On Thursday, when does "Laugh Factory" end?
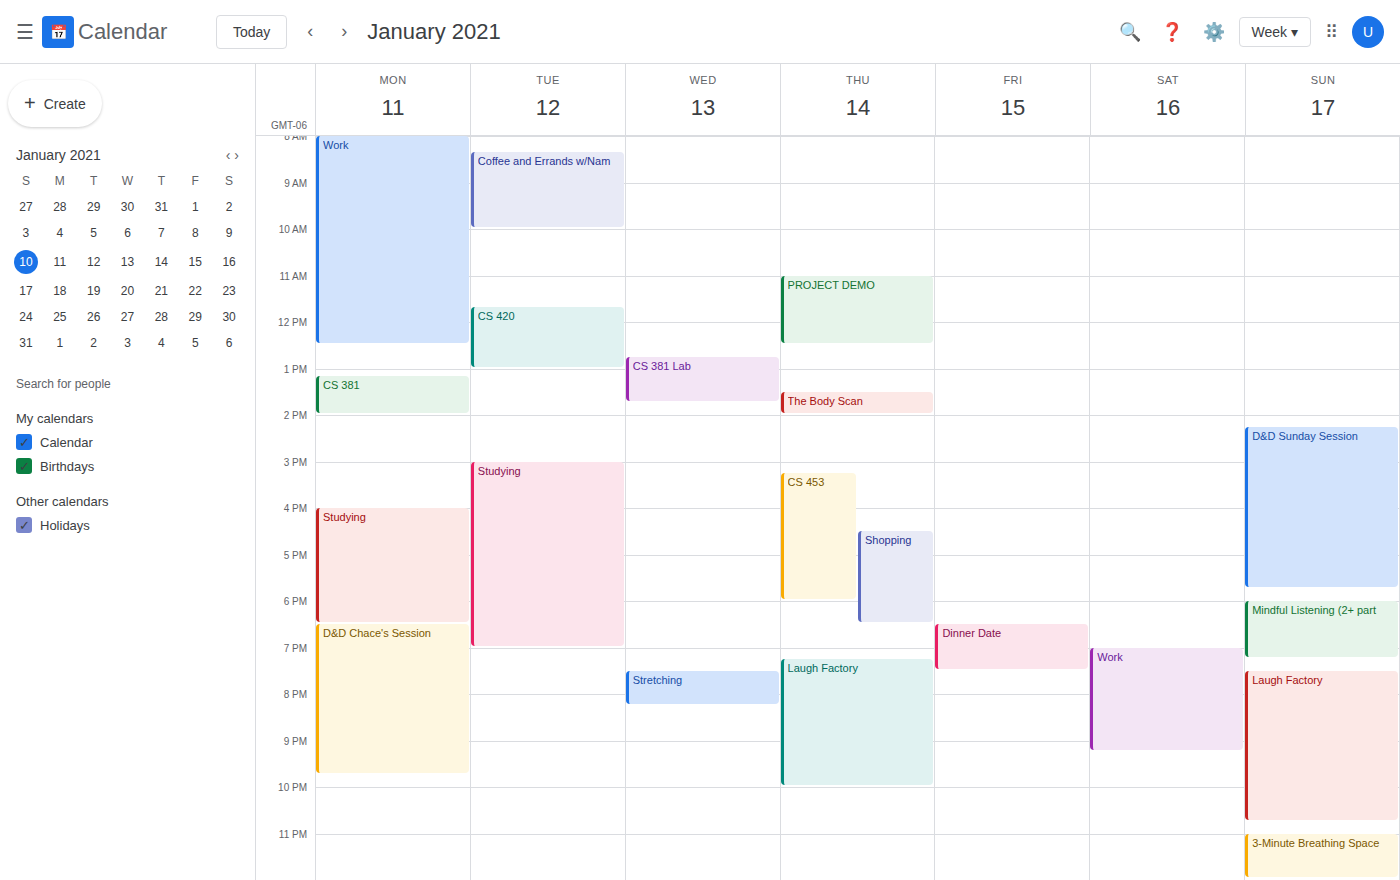
10:00 PM